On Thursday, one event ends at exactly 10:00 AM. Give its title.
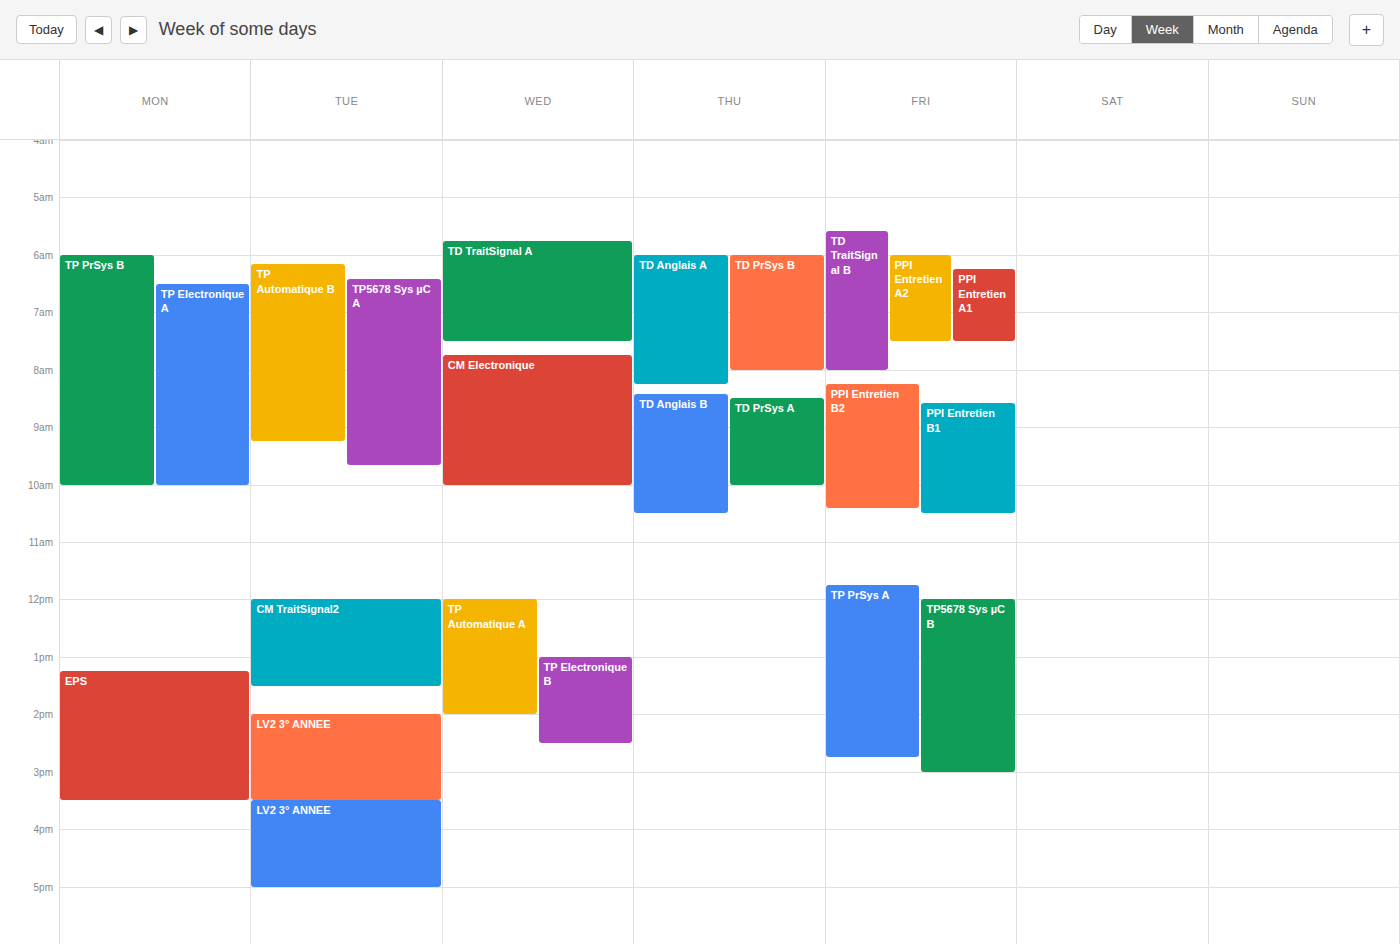
"TD PrSys A"